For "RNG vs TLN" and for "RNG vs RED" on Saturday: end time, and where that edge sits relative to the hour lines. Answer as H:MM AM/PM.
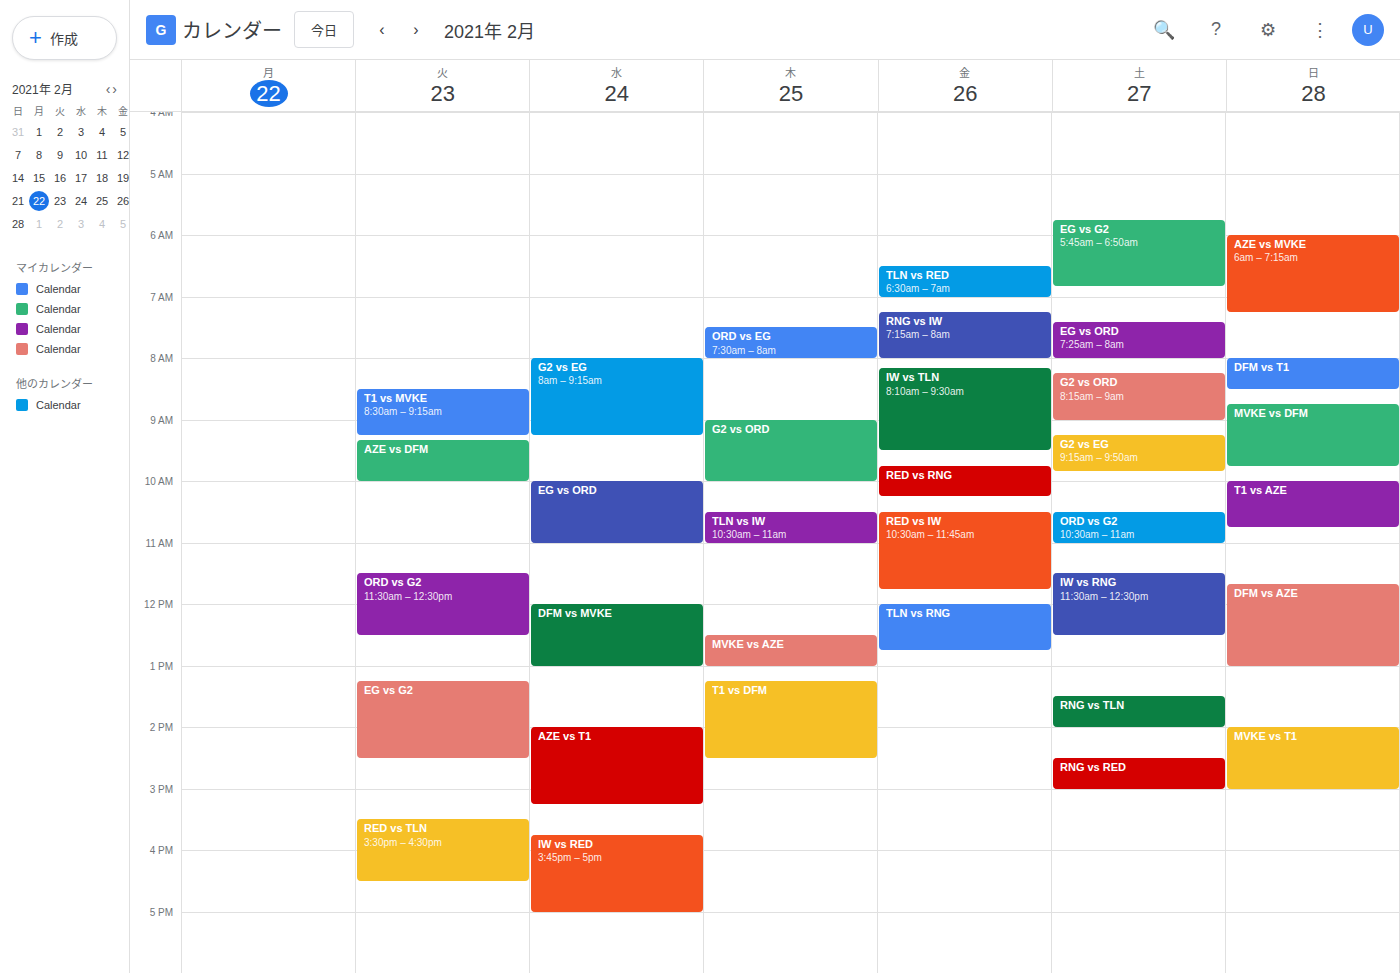
"RNG vs TLN": 2:00 PM, exactly on the 2 PM line. "RNG vs RED": 3:00 PM, exactly on the 3 PM line.